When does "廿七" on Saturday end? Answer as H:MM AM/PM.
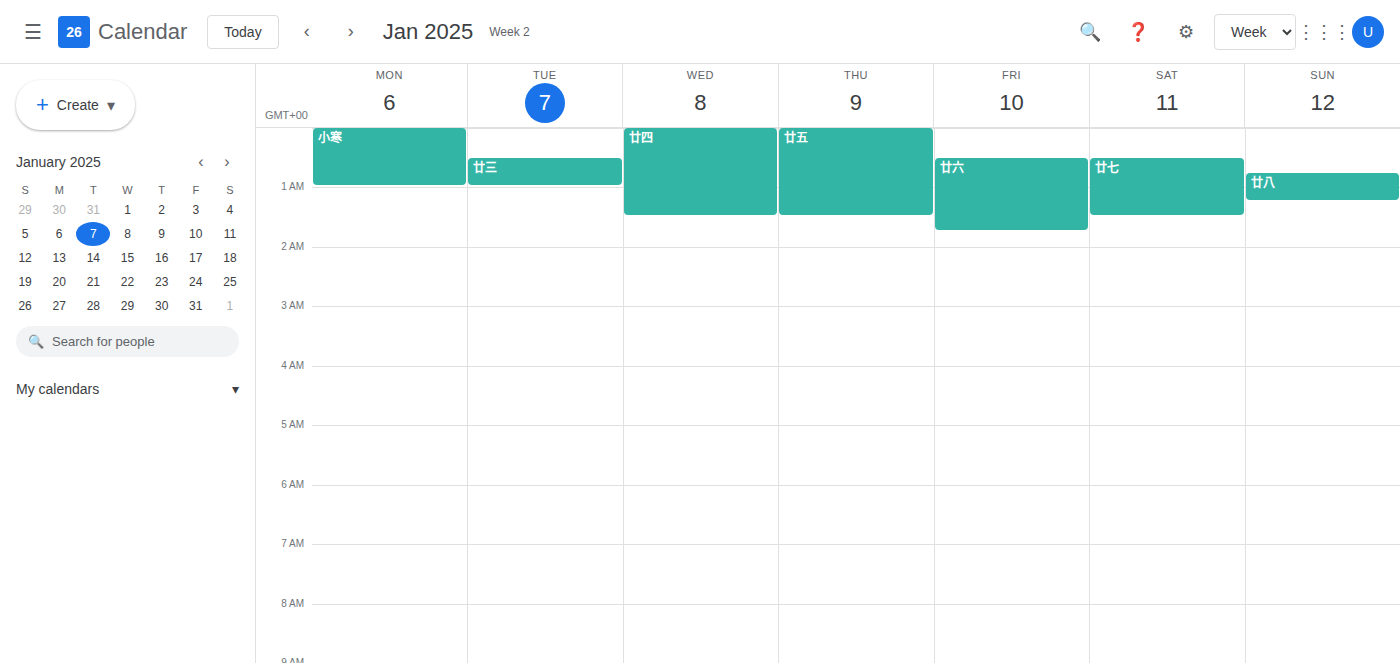
1:30 AM